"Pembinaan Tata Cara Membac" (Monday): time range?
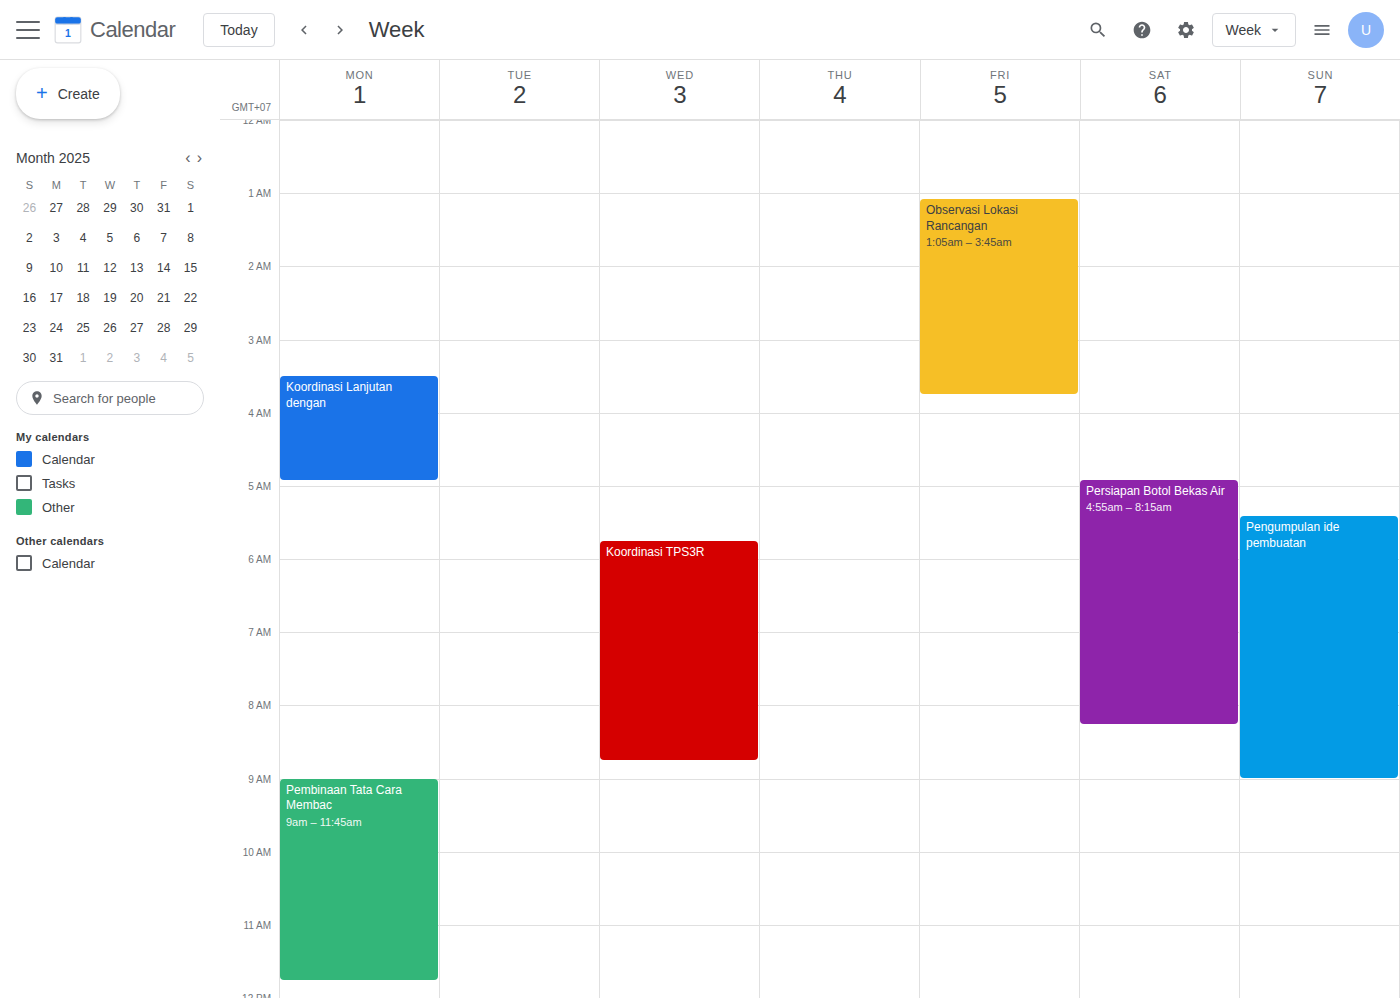
9:00 AM to 11:45 AM